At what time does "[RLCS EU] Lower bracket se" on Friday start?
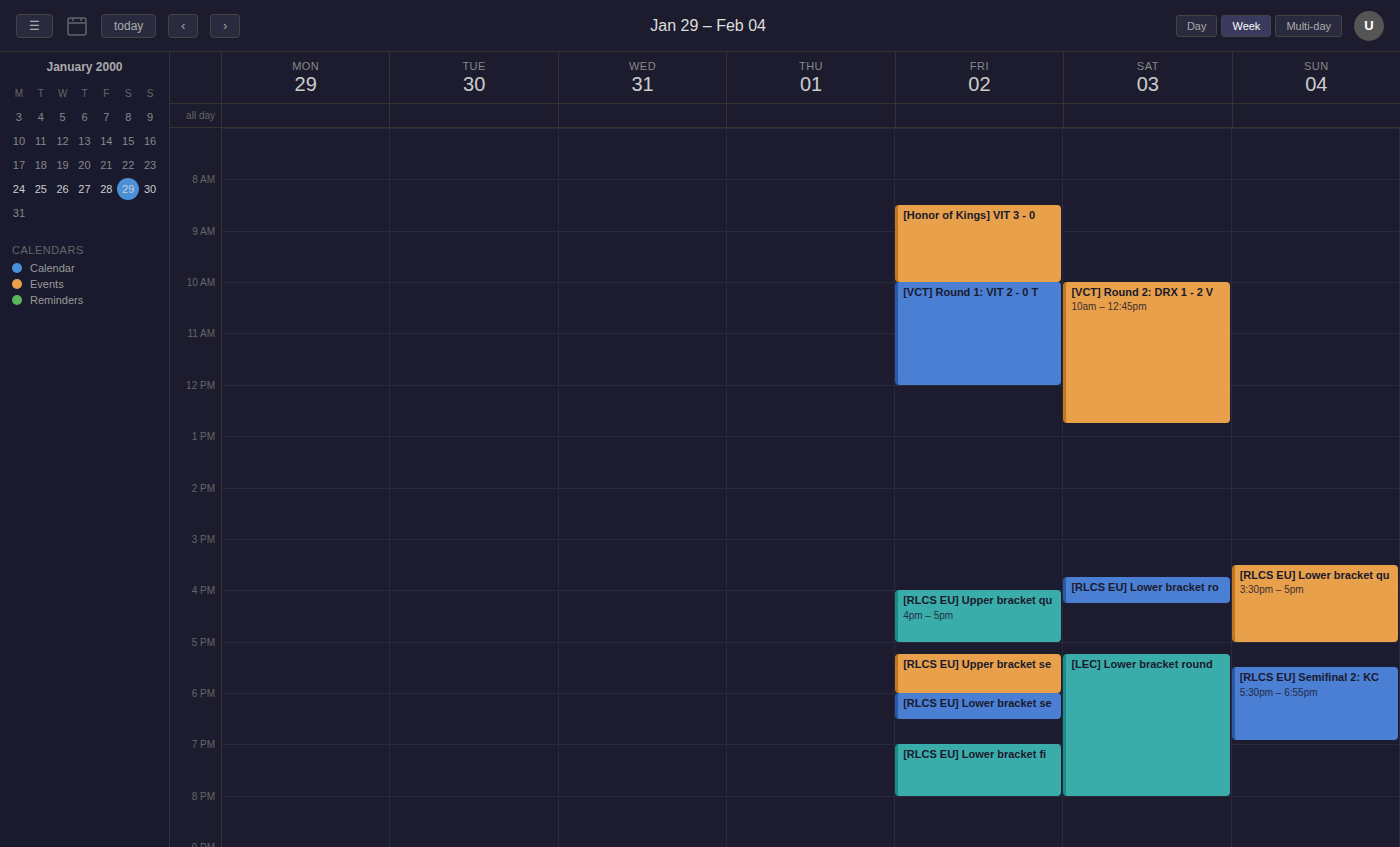
6:00 PM